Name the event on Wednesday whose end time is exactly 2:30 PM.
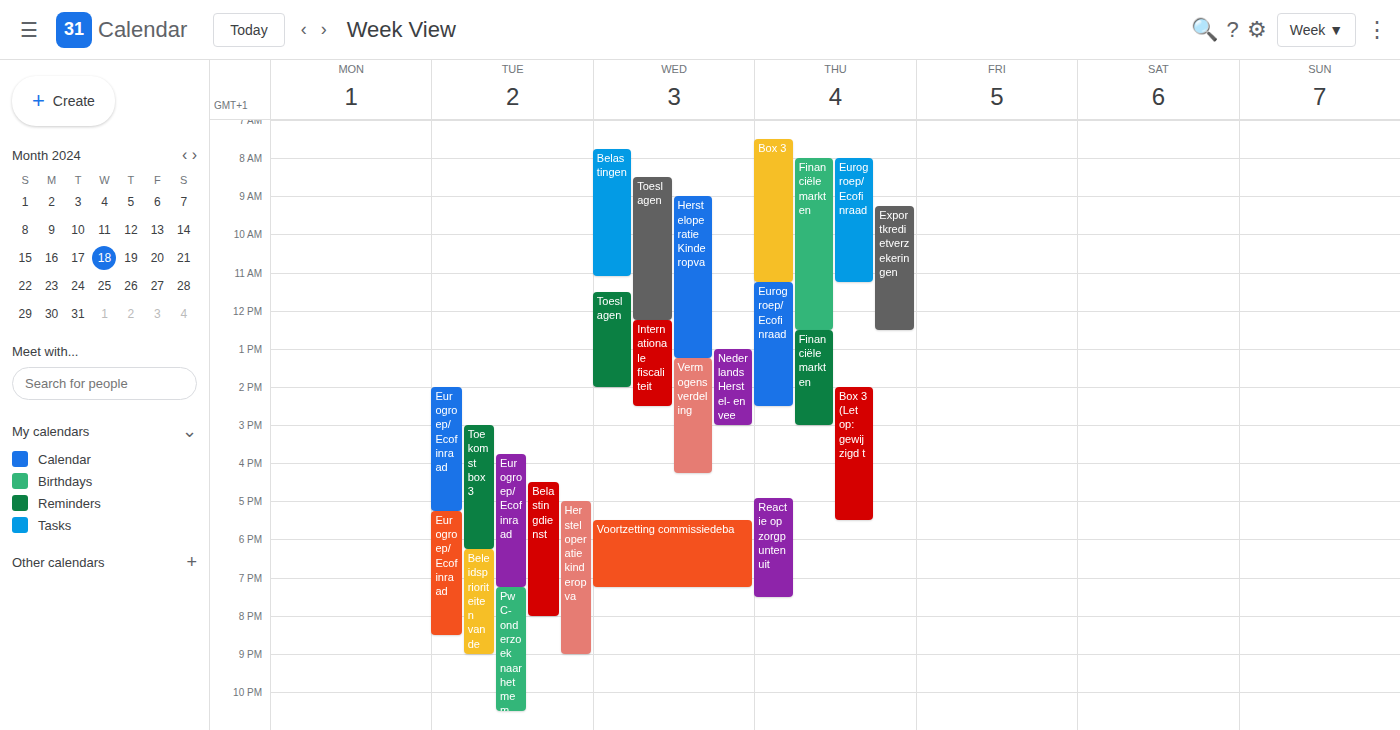
"Internationale fiscaliteit"